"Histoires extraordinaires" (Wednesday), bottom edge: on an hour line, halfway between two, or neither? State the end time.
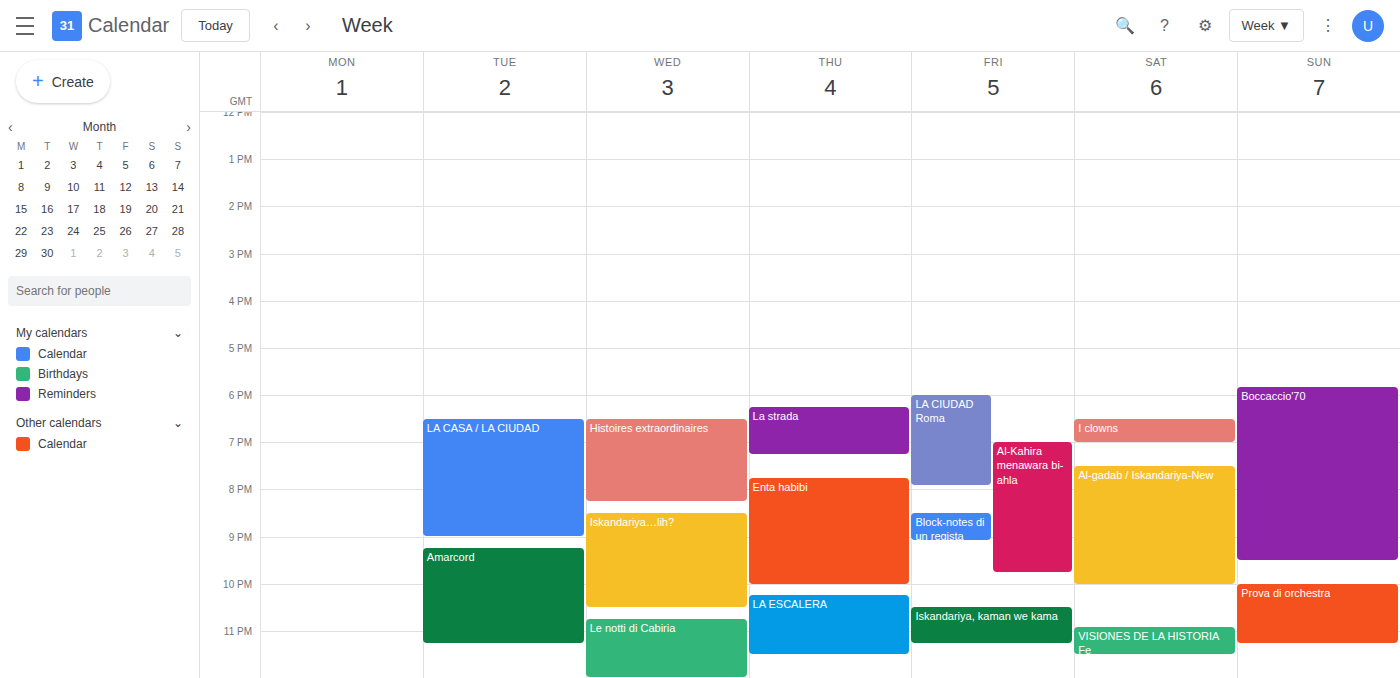
8:15 PM -- neither: a quarter of the way from the 8 PM line to the 9 PM line.